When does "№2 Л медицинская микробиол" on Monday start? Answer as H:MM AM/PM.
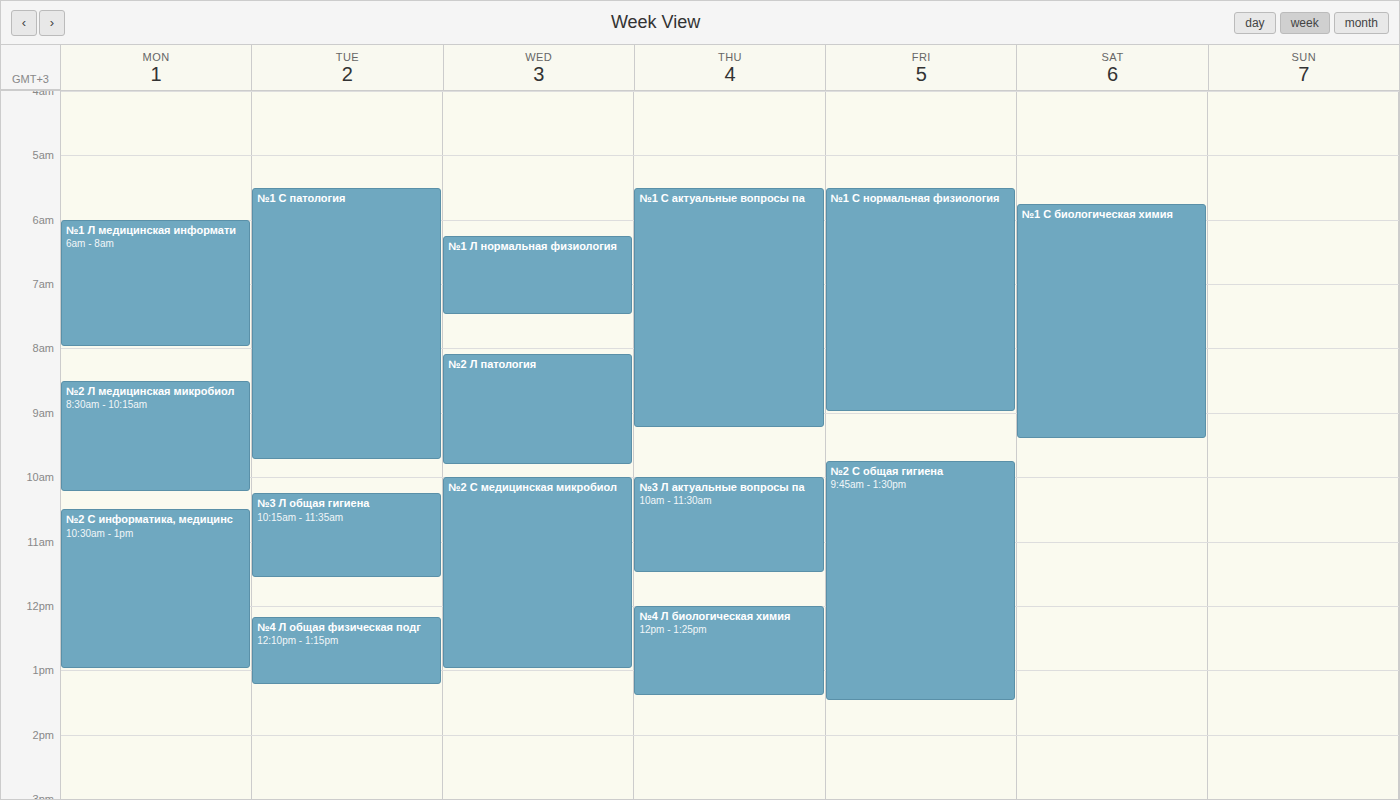
8:30 AM